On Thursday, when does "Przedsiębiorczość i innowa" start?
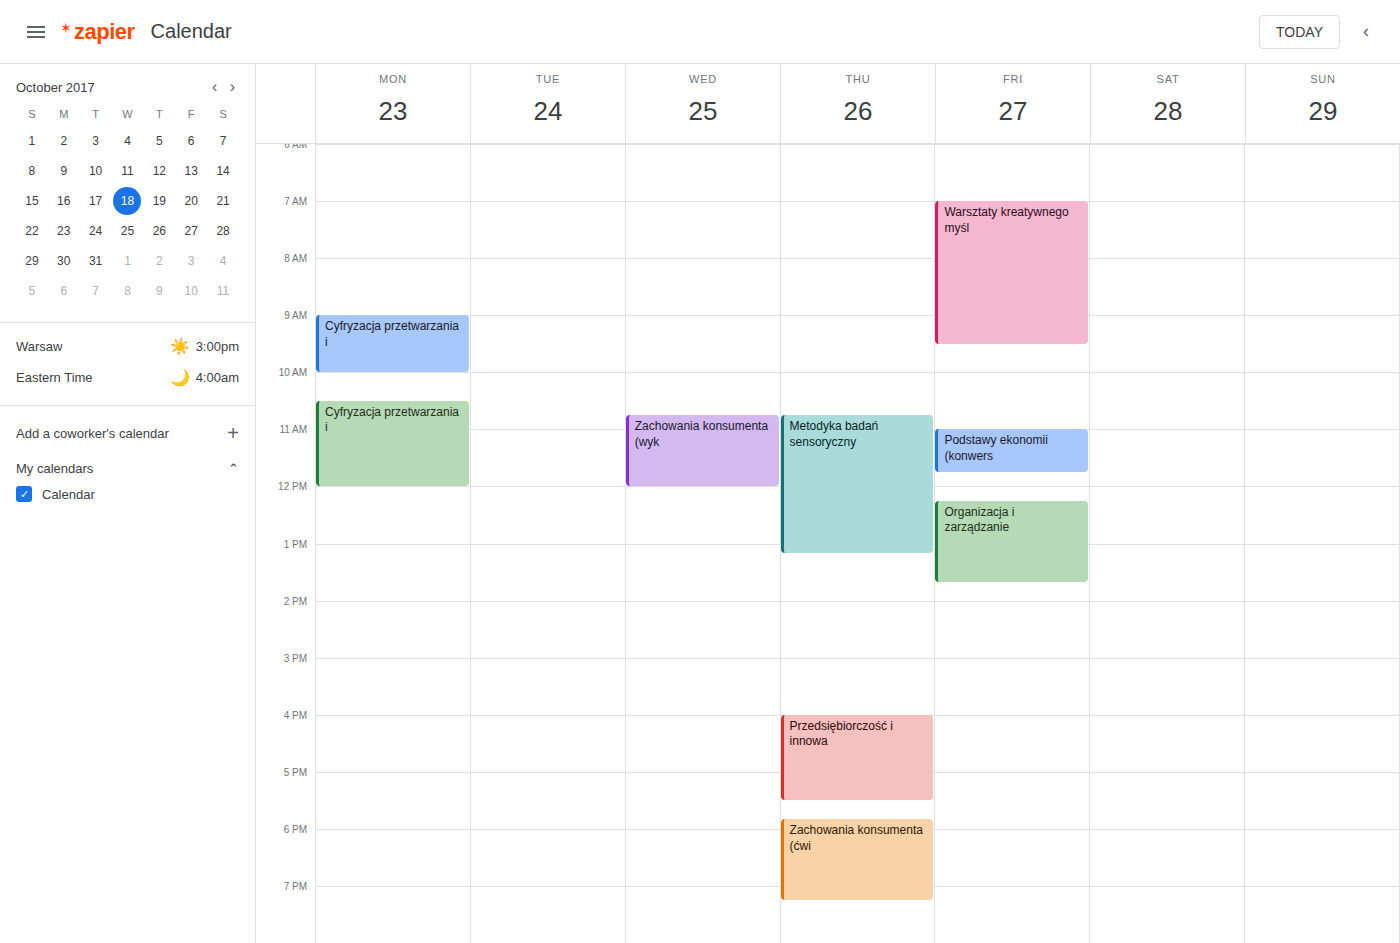
4:00 PM